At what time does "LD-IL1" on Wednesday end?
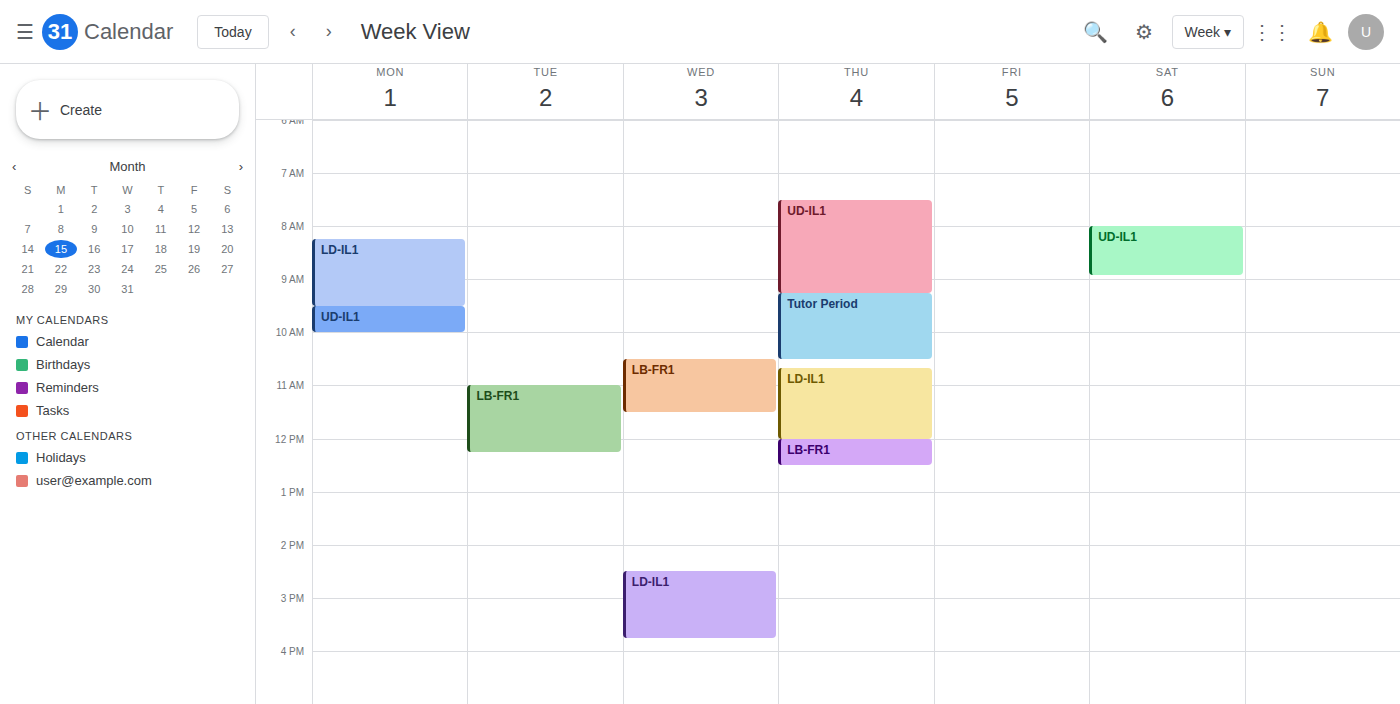
3:45 PM